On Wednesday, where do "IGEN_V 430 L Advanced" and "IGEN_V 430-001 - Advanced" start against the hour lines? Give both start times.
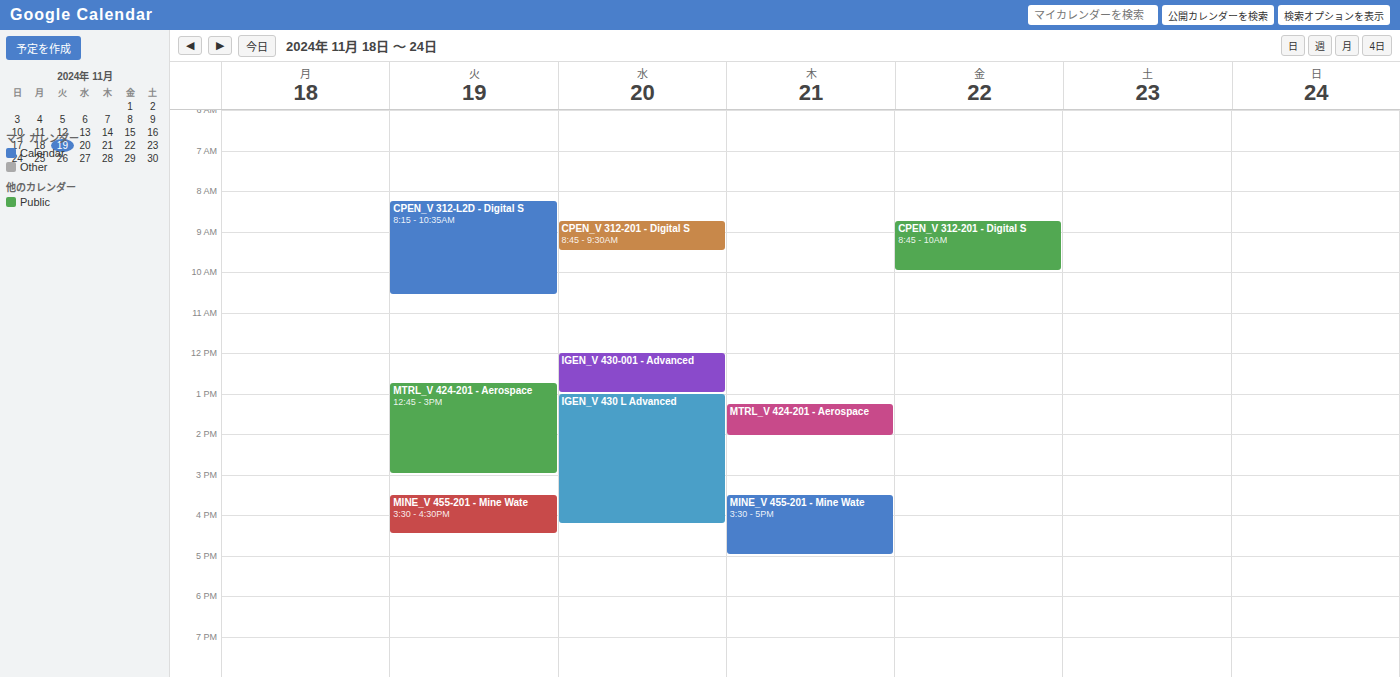
"IGEN_V 430 L Advanced": 1:00 PM, exactly on the 1 PM line. "IGEN_V 430-001 - Advanced": 12:00 PM, exactly on the 12 PM line.